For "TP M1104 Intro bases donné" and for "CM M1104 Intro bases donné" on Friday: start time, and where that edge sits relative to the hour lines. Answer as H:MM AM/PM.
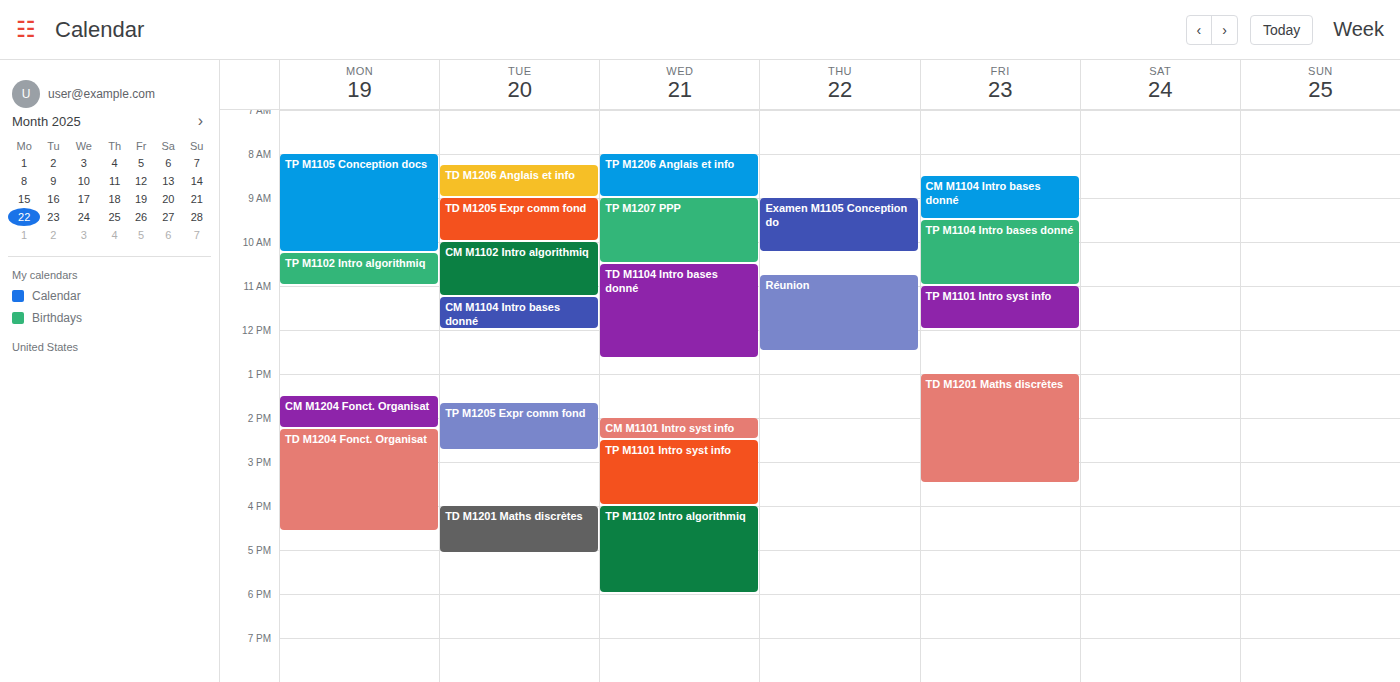
"TP M1104 Intro bases donné": 9:30 AM, halfway between the 9 AM and 10 AM lines. "CM M1104 Intro bases donné": 8:30 AM, halfway between the 8 AM and 9 AM lines.